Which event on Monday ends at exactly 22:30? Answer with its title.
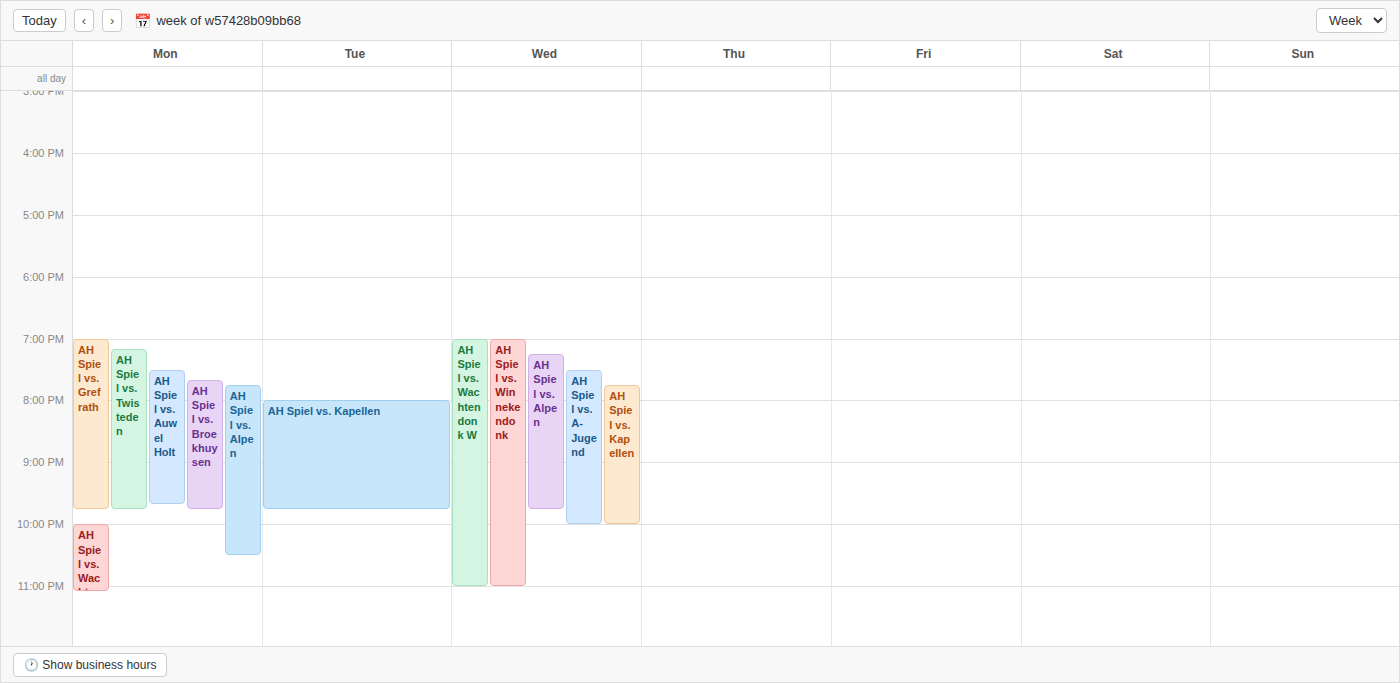
"AH Spiel vs. Alpen"